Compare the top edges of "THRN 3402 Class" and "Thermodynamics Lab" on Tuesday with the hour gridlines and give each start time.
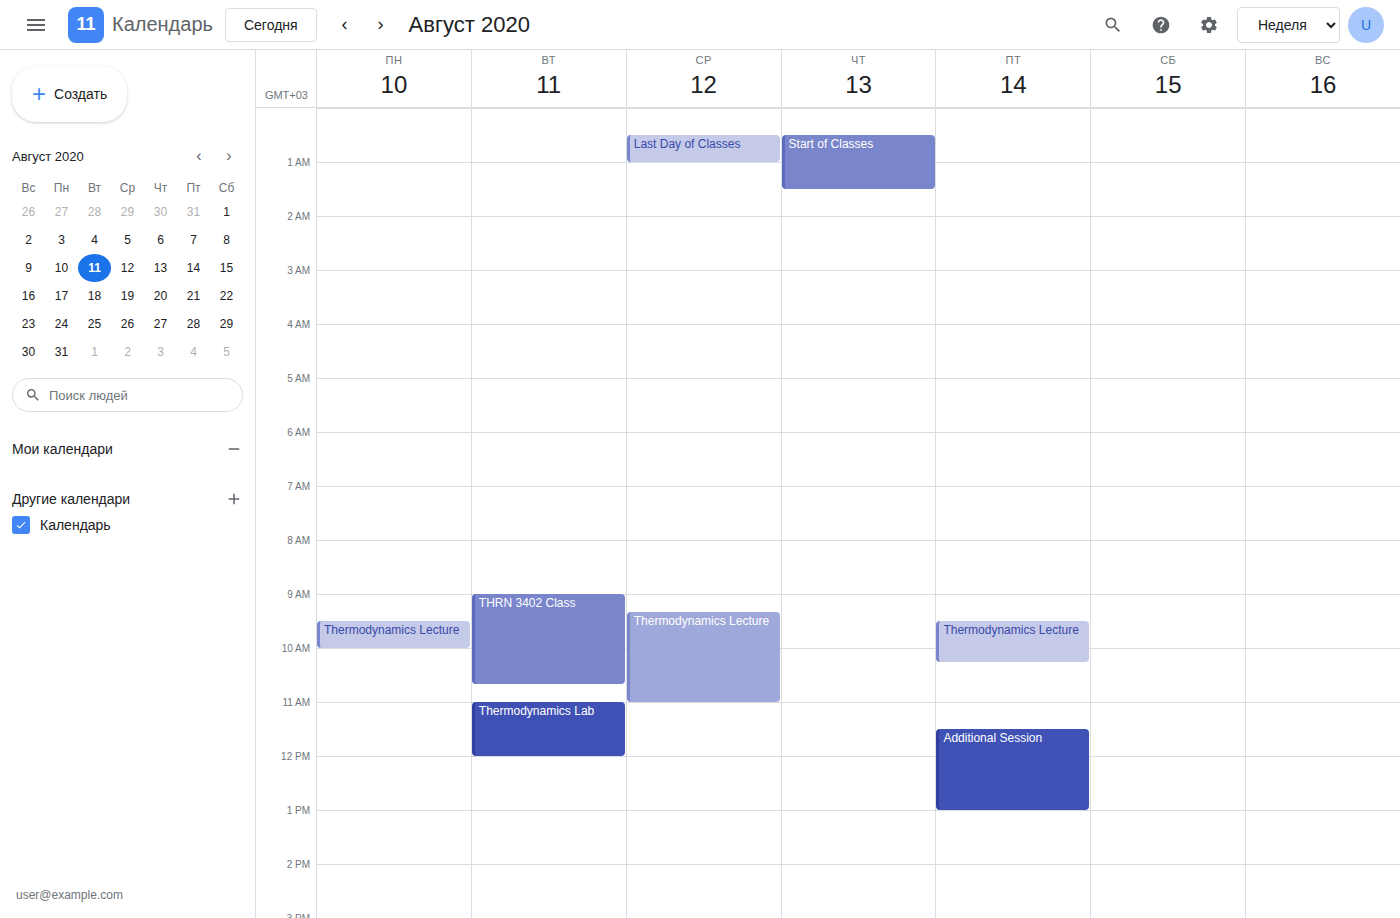
"THRN 3402 Class": 9:00 AM, exactly on the 9 AM line. "Thermodynamics Lab": 11:00 AM, exactly on the 11 AM line.